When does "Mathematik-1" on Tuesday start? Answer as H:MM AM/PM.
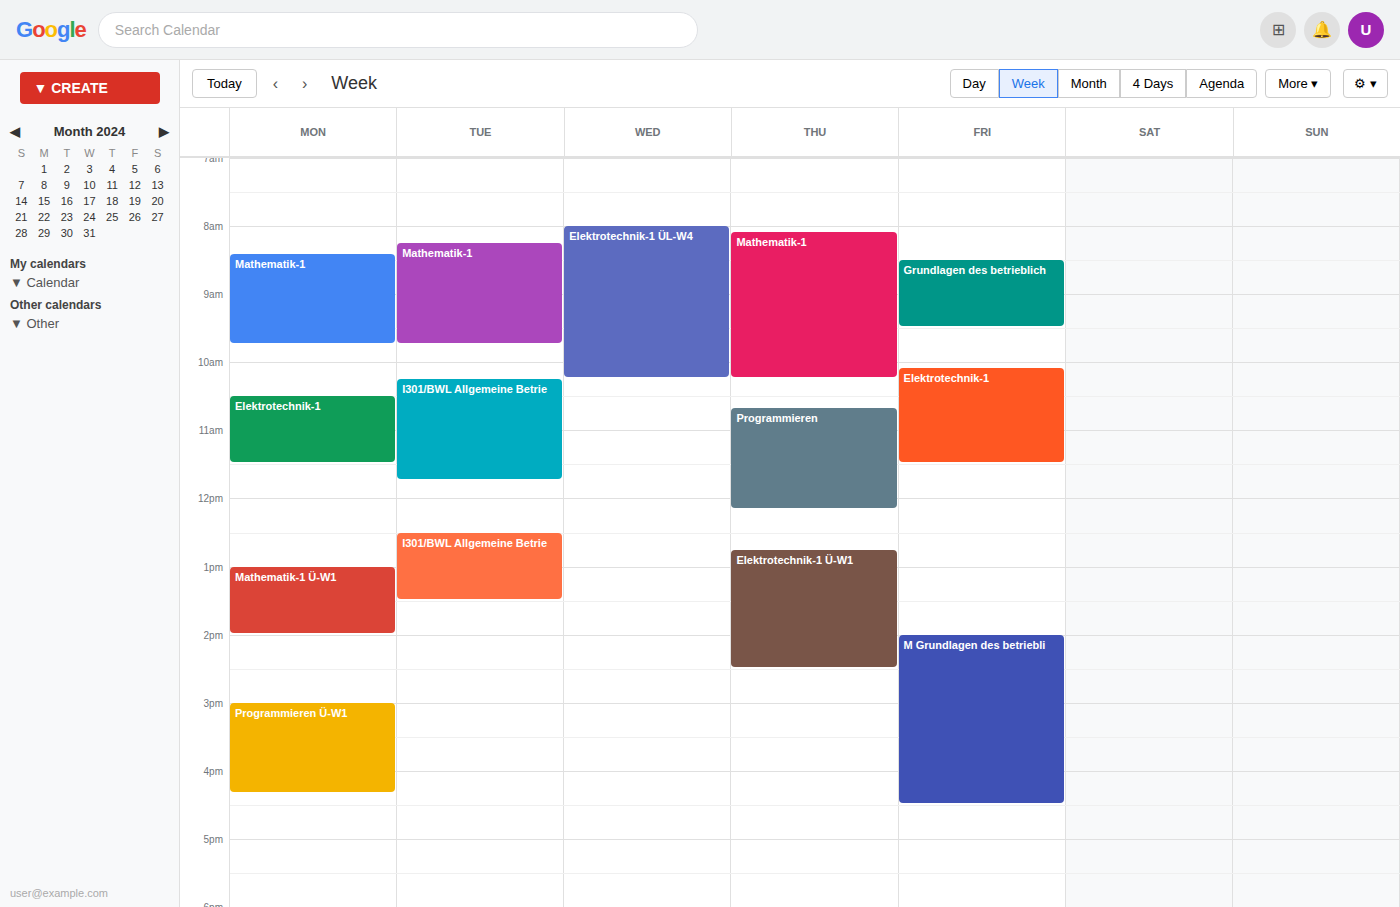
8:15 AM